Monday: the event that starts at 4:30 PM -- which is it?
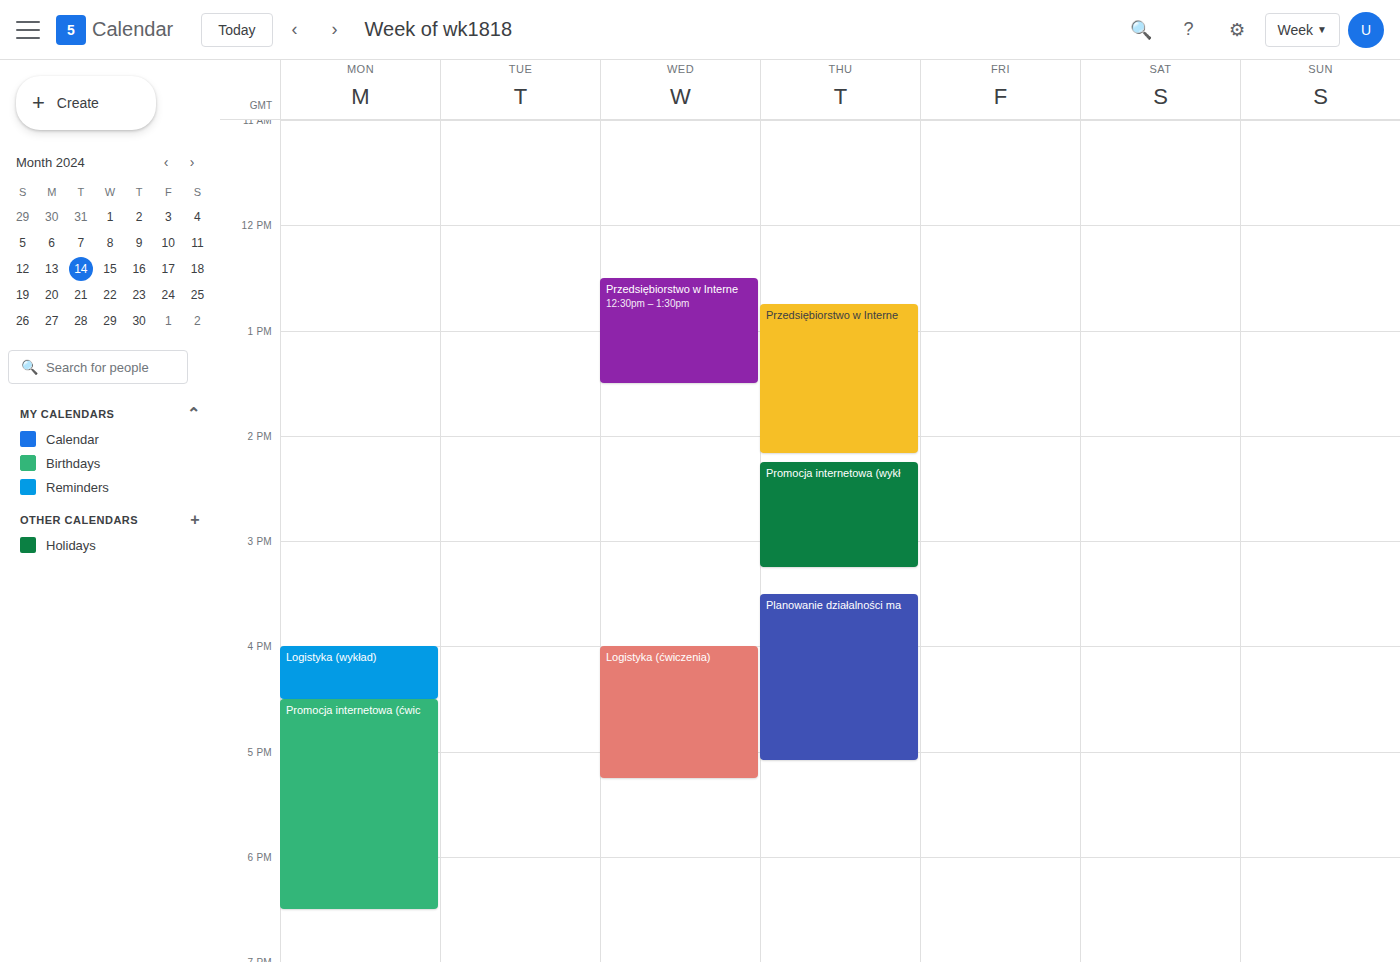
"Promocja internetowa (ćwic"